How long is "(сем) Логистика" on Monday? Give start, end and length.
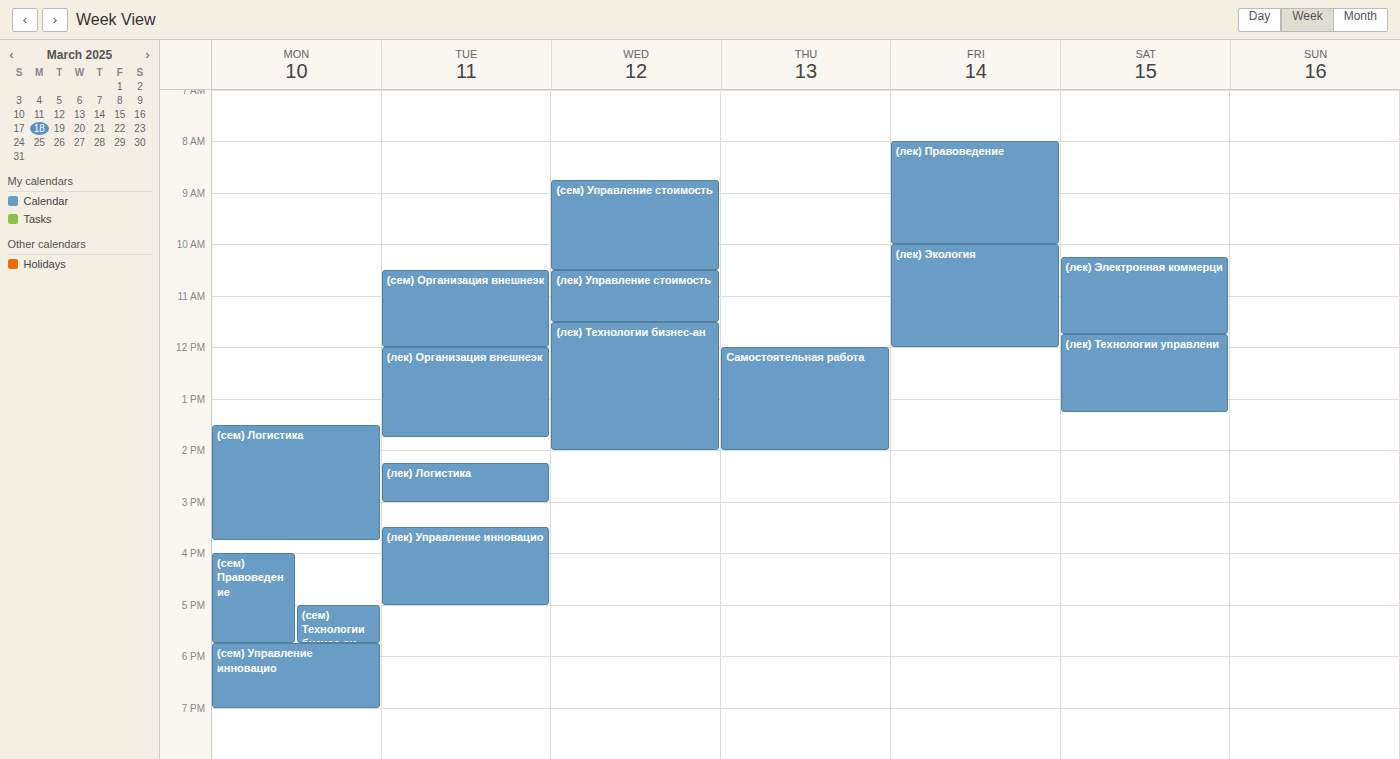
1:30 PM to 3:45 PM, 2 hours 15 minutes